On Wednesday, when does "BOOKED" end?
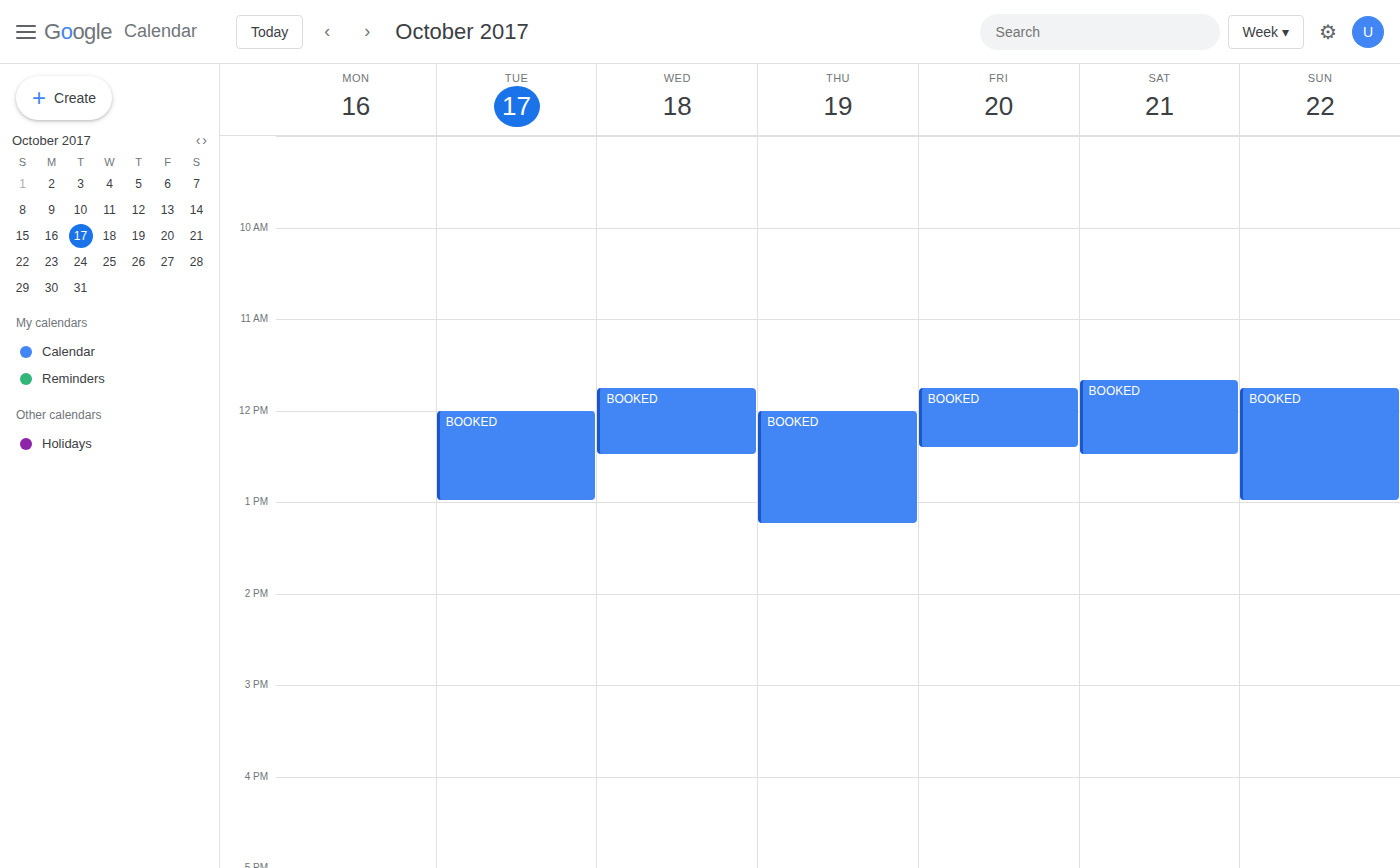
12:30 PM